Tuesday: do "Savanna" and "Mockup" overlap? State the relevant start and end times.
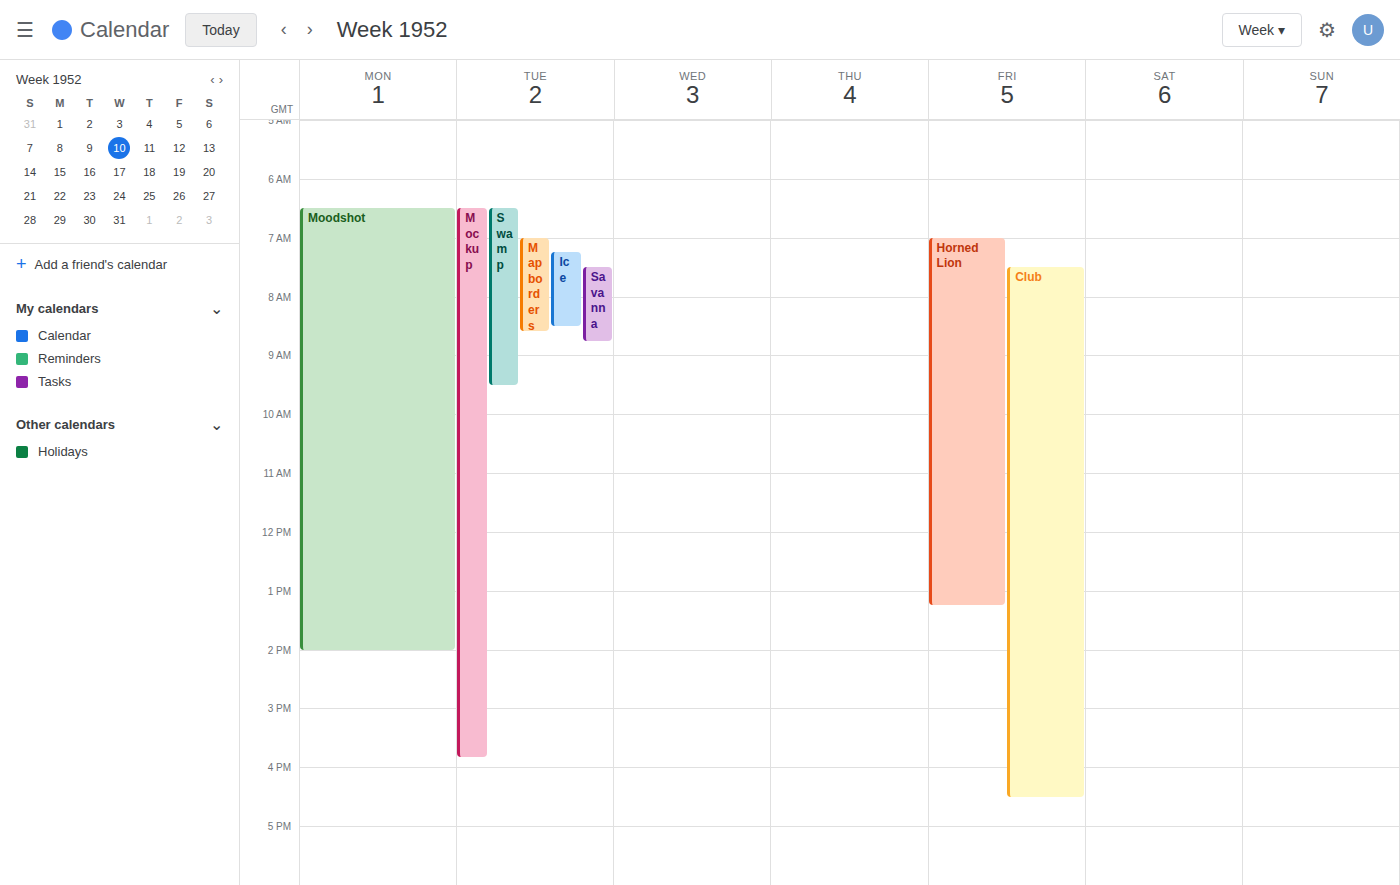
"Savanna" runs 7:30 AM to 8:45 AM, inside "Mockup" -- they overlap.